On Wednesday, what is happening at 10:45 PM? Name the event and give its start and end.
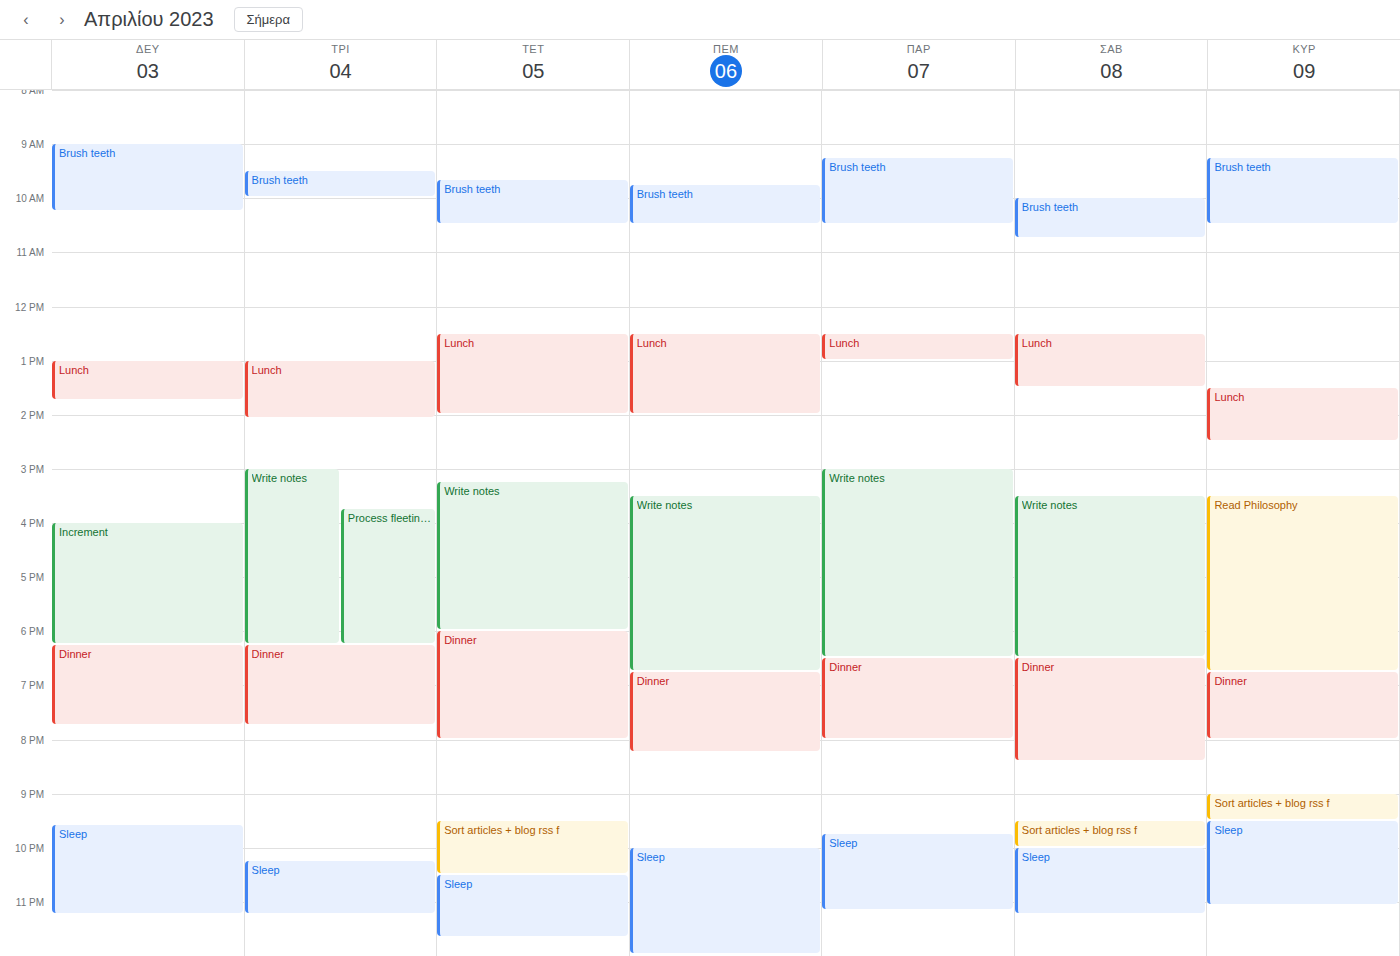
"Sleep", 10:30 PM to 11:40 PM